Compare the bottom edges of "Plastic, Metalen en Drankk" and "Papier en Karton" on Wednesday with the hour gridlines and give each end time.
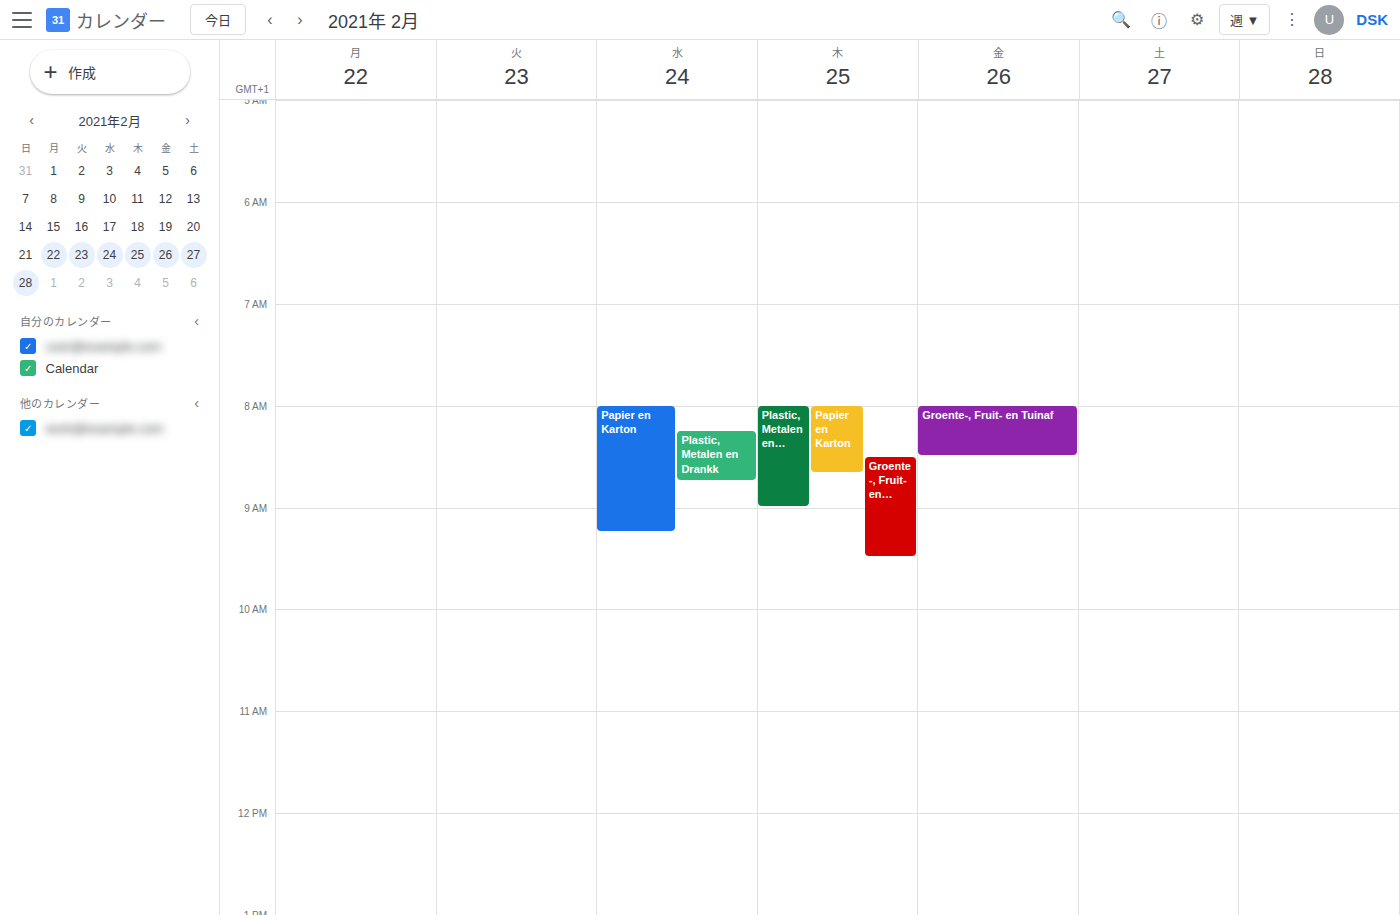
"Plastic, Metalen en Drankk": 8:45 AM, neither: three quarters of the way from the 8 AM line to the 9 AM line. "Papier en Karton": 9:15 AM, neither: a quarter of the way from the 9 AM line to the 10 AM line.